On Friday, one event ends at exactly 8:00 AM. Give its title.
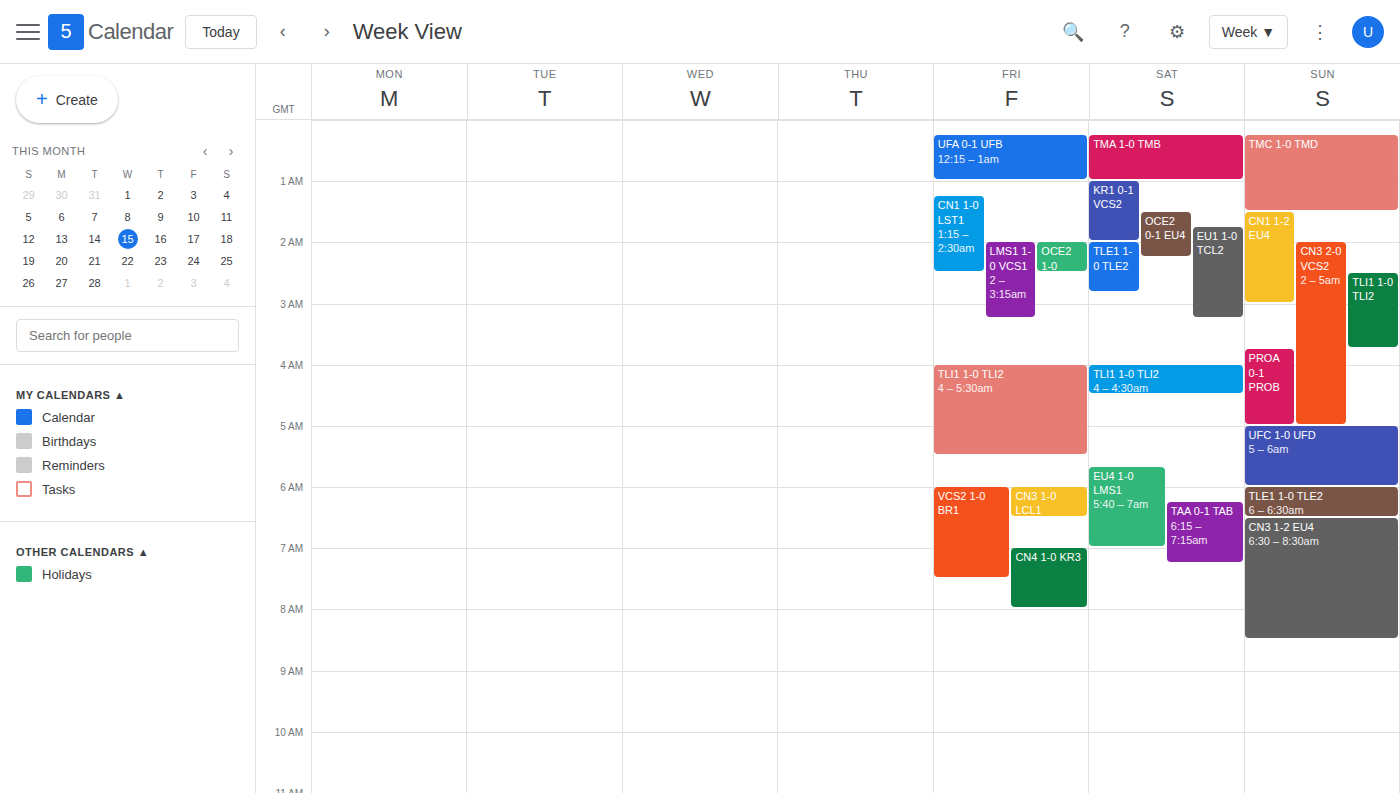
"CN4 1-0 KR3"